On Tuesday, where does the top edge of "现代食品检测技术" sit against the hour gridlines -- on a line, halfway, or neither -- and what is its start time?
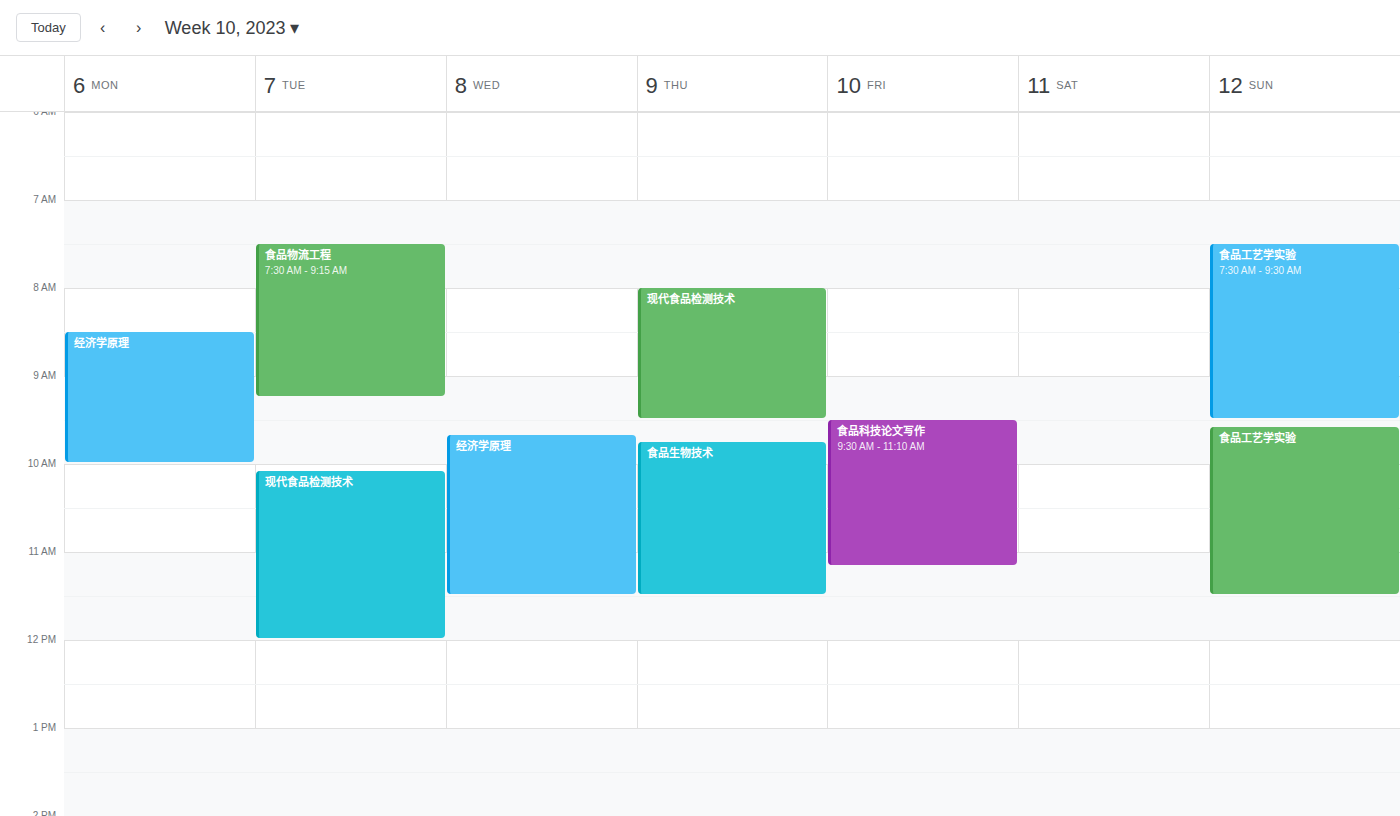
10:05 AM -- neither: 5 minutes below the 10 AM line and 55 minutes above the 11 AM line.